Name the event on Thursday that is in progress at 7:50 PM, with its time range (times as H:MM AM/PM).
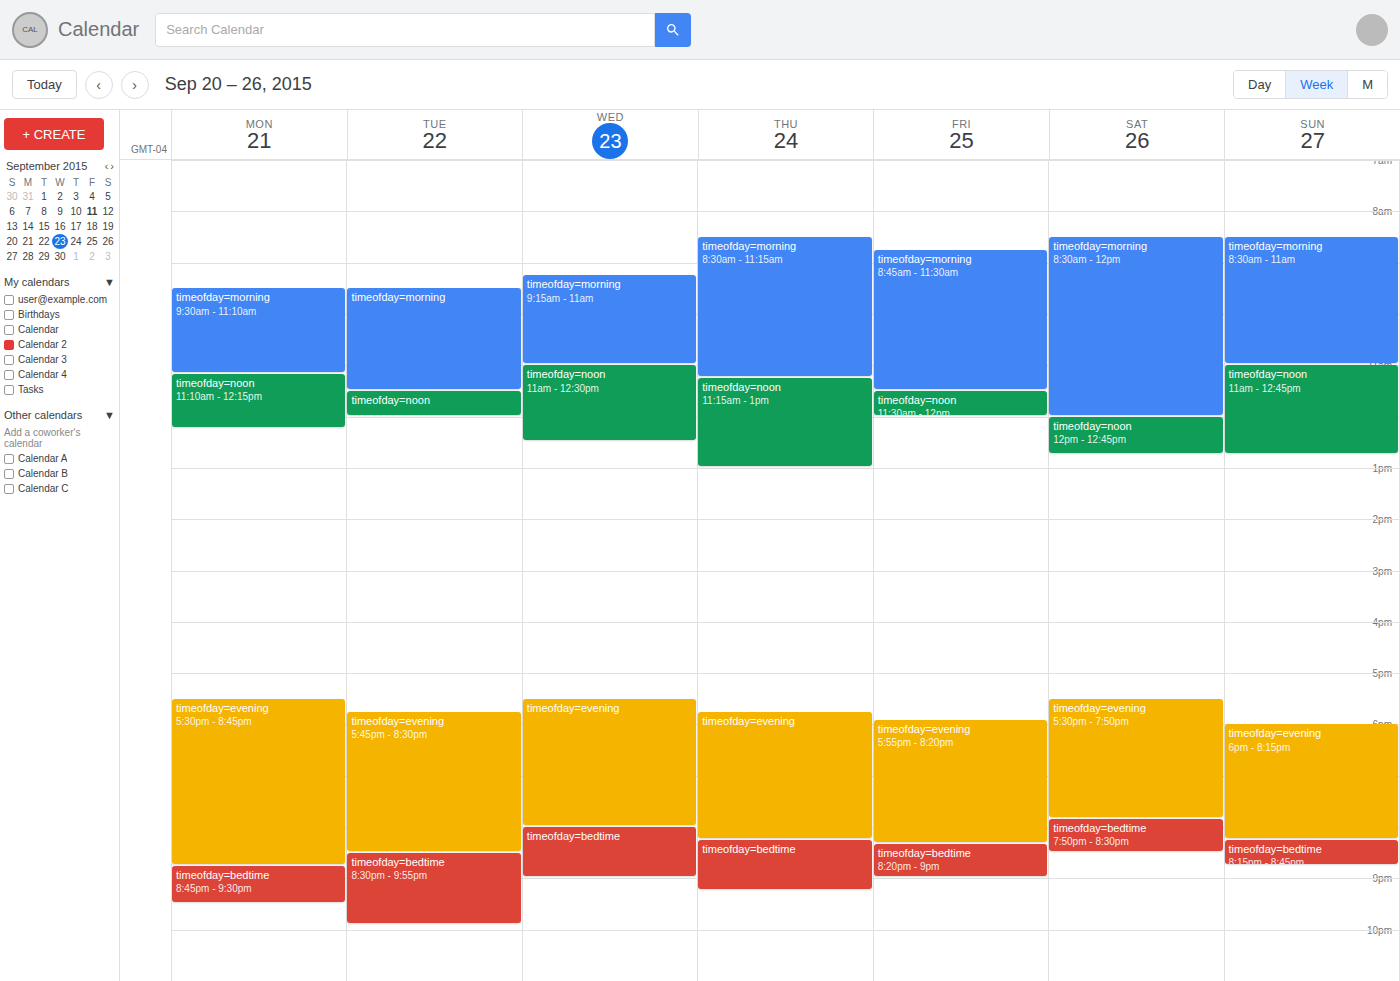
"timeofday=evening", 5:45 PM to 8:15 PM